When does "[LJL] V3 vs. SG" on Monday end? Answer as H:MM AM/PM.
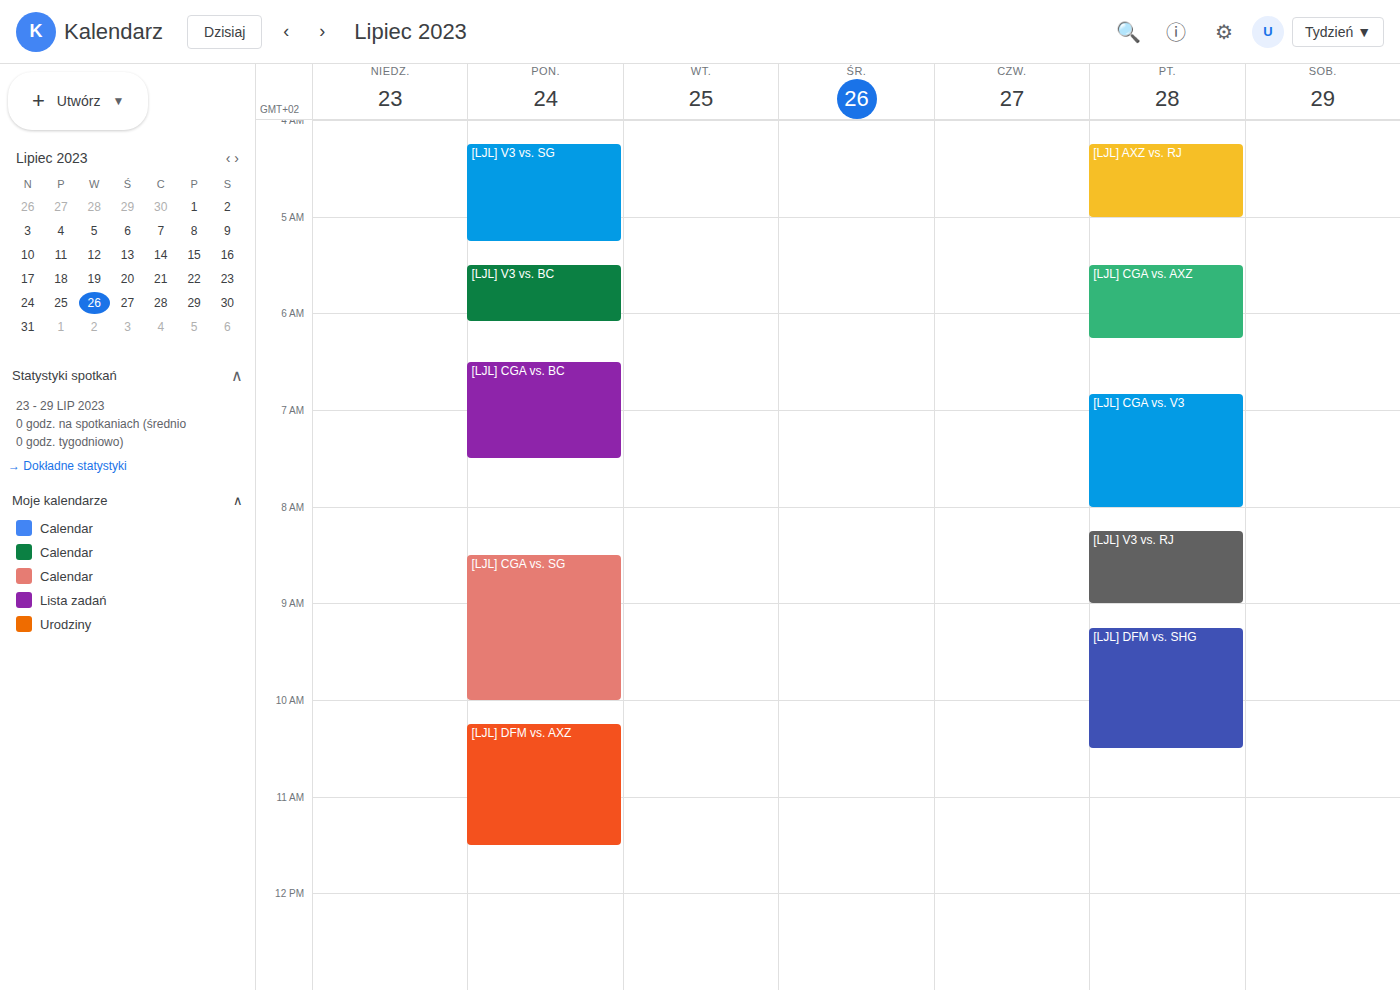
5:15 AM